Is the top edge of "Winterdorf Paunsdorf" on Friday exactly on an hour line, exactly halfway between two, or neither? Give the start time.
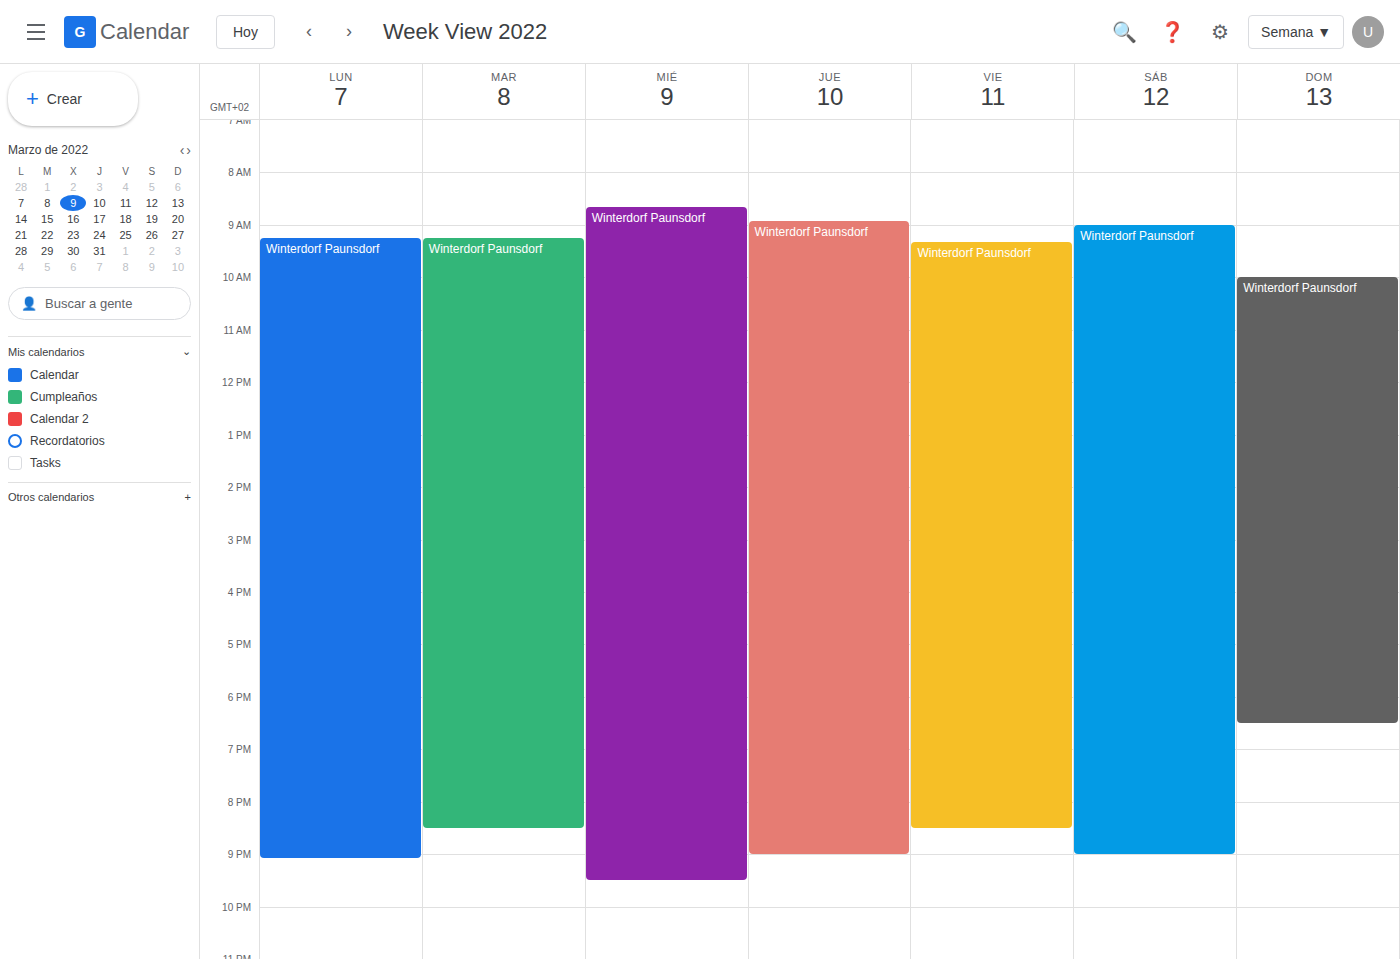
9:20 AM -- neither: 20 minutes below the 9 AM line and 40 minutes above the 10 AM line.